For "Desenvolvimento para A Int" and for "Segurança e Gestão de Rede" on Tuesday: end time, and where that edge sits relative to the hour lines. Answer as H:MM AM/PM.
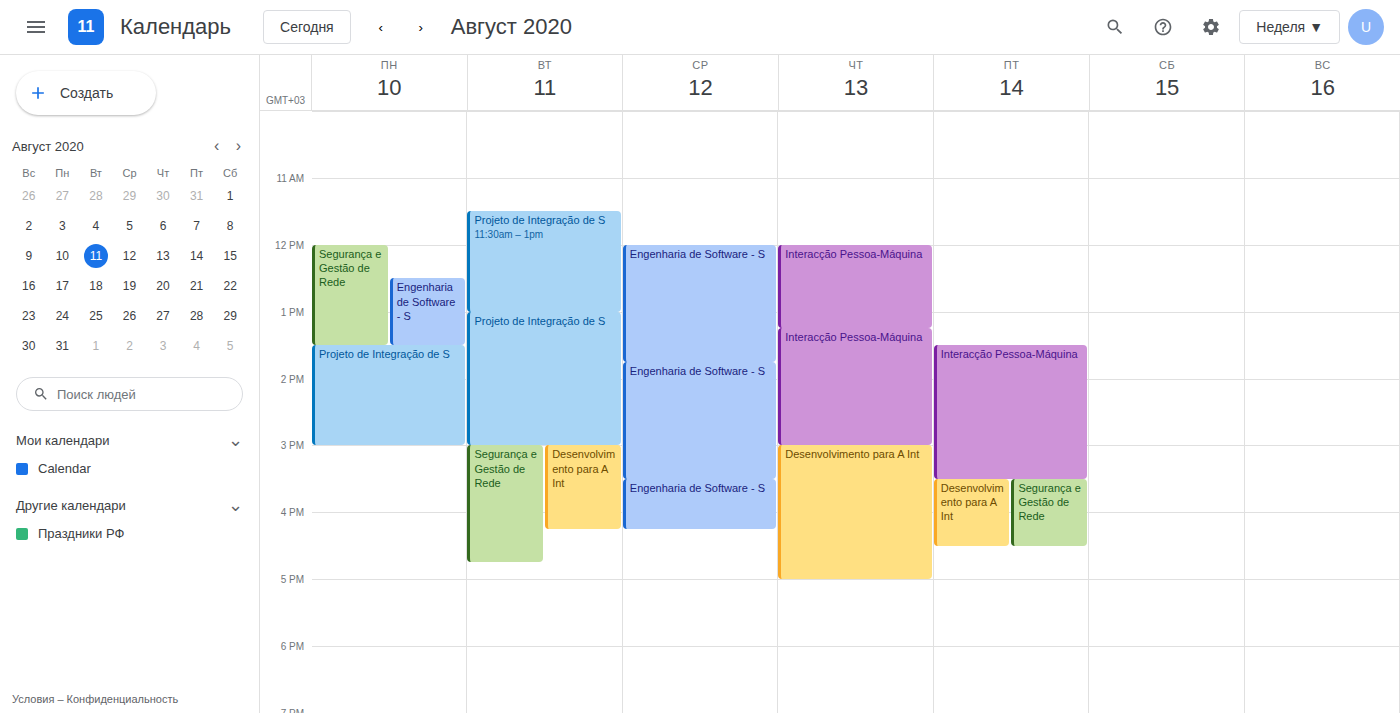
"Desenvolvimento para A Int": 4:15 PM, neither: a quarter of the way from the 4 PM line to the 5 PM line. "Segurança e Gestão de Rede": 4:45 PM, neither: three quarters of the way from the 4 PM line to the 5 PM line.